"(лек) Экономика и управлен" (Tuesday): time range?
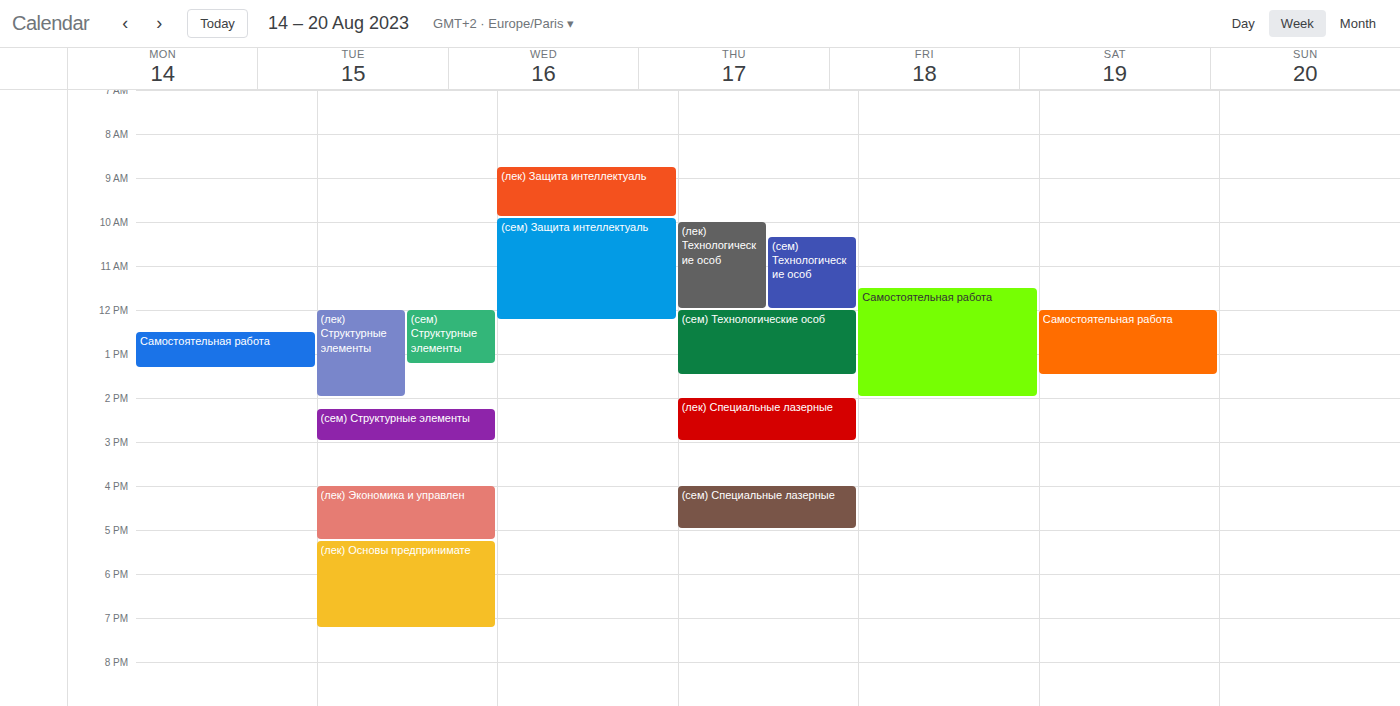
4:00 PM to 5:15 PM